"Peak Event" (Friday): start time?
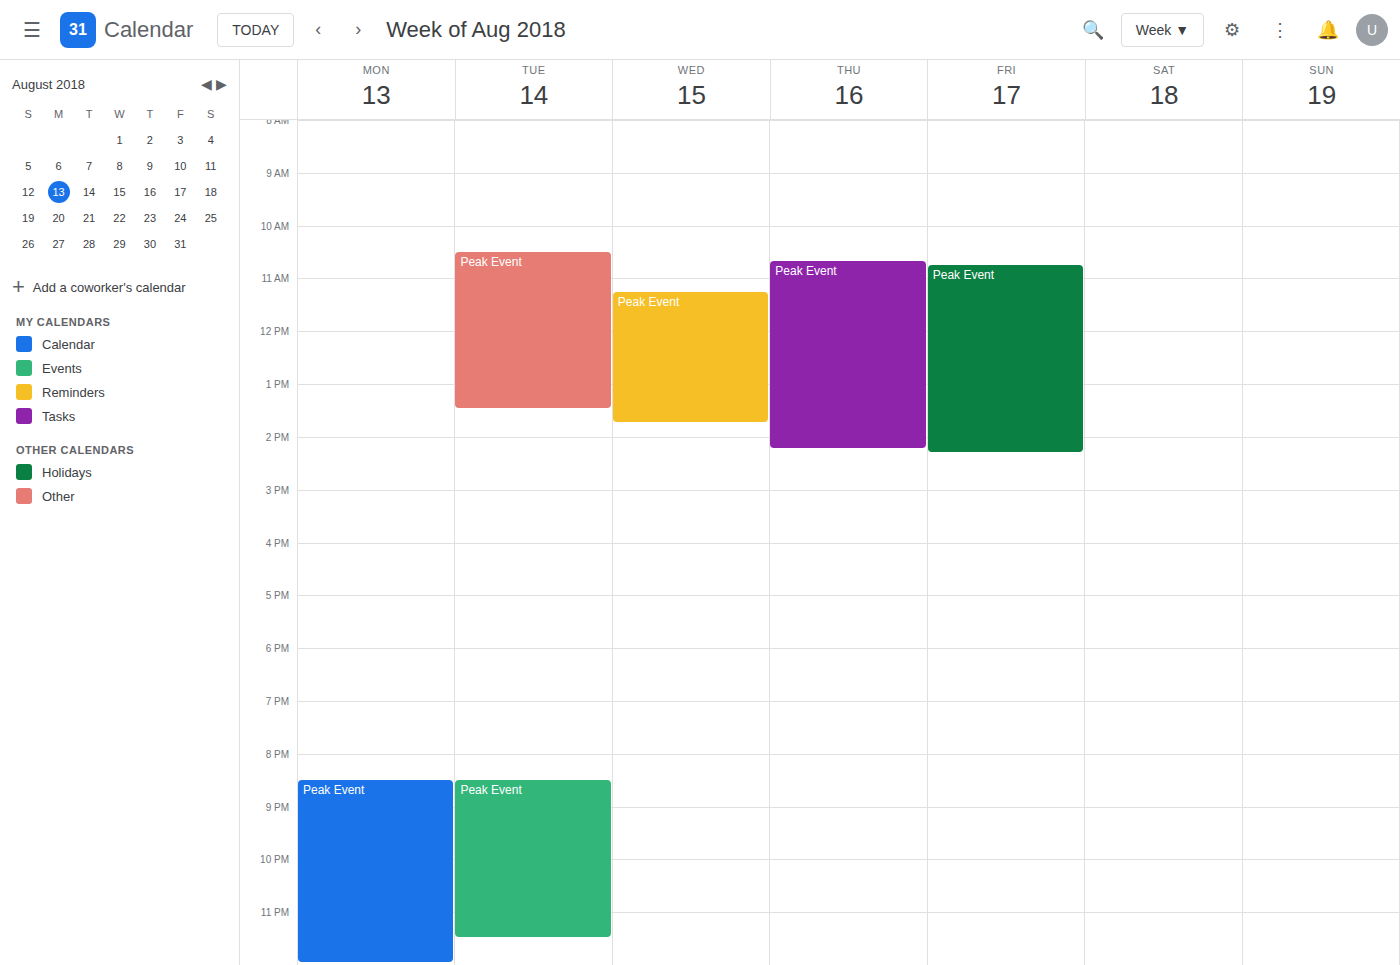
10:45